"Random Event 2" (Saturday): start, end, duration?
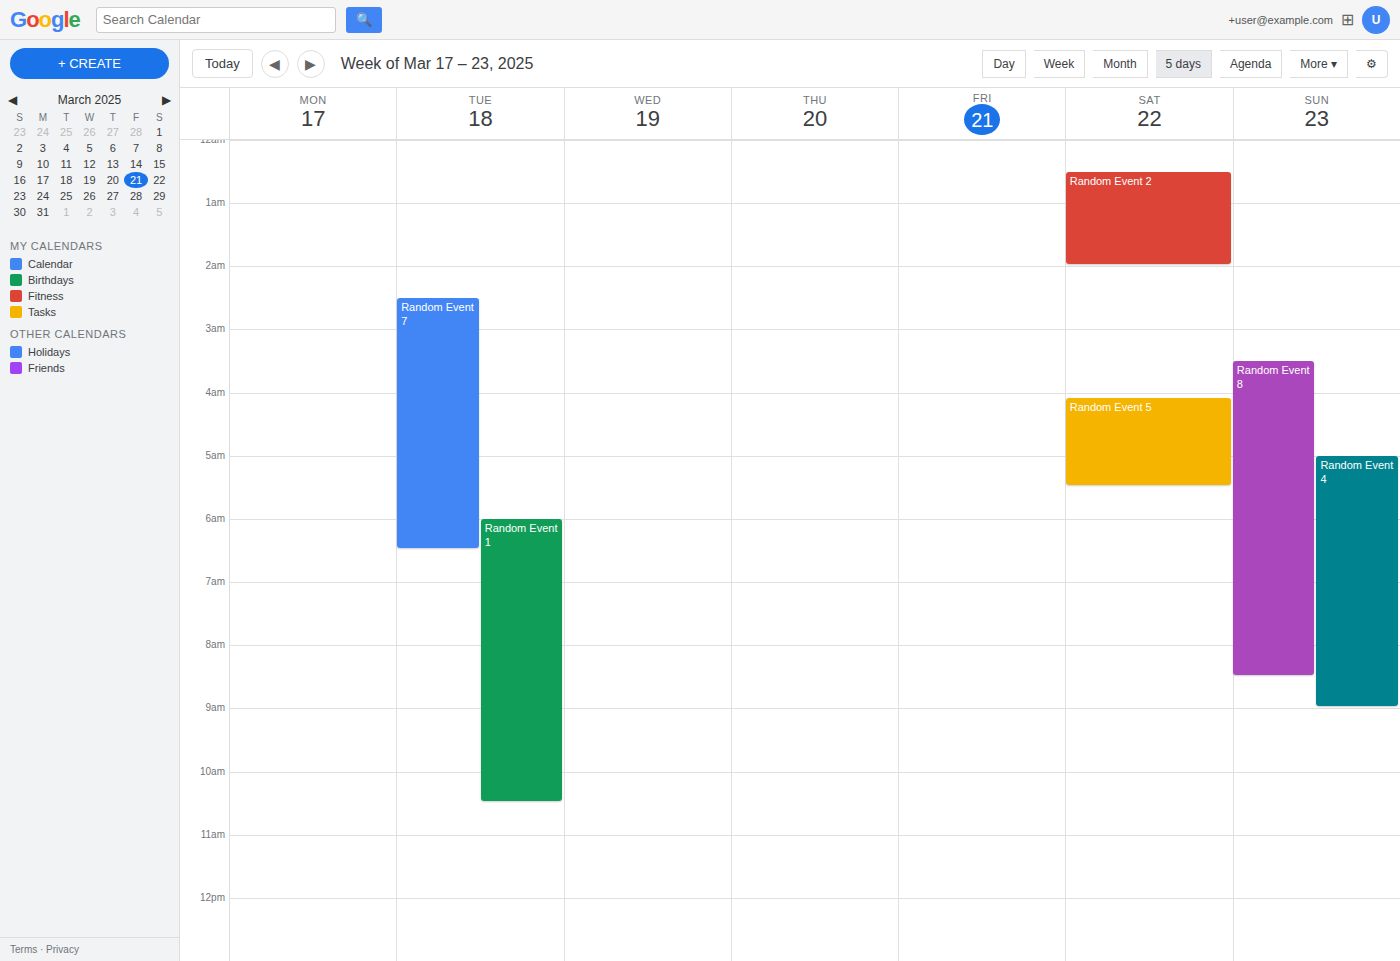
12:30 AM to 2:00 AM, 1 hour 30 minutes